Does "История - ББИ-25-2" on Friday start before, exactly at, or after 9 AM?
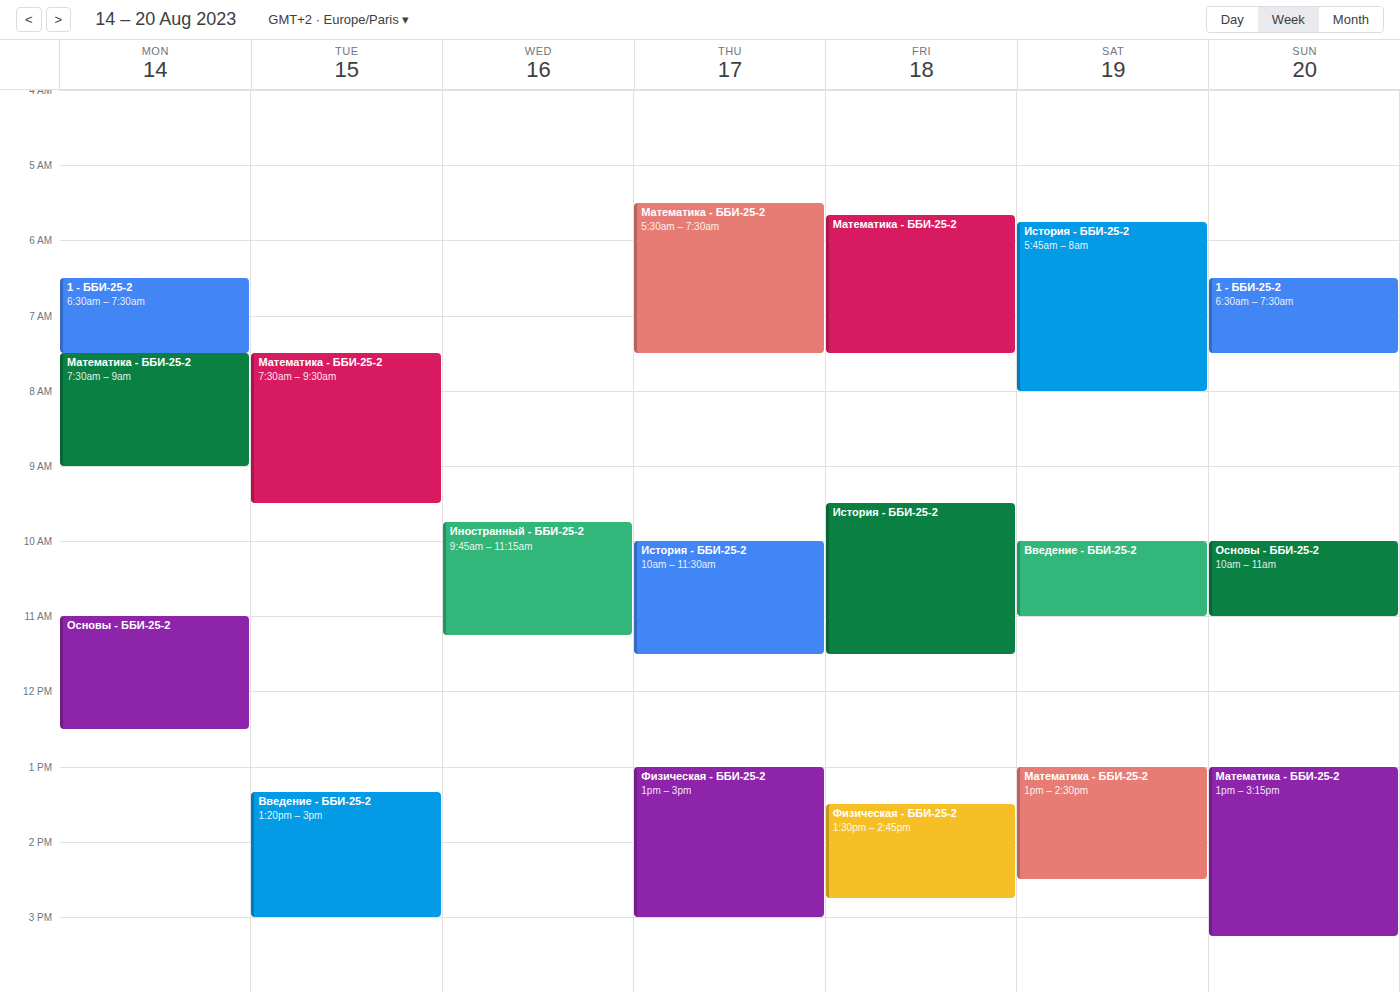
9:30 AM -- after 9 AM, 30 minutes below the 9 AM line.